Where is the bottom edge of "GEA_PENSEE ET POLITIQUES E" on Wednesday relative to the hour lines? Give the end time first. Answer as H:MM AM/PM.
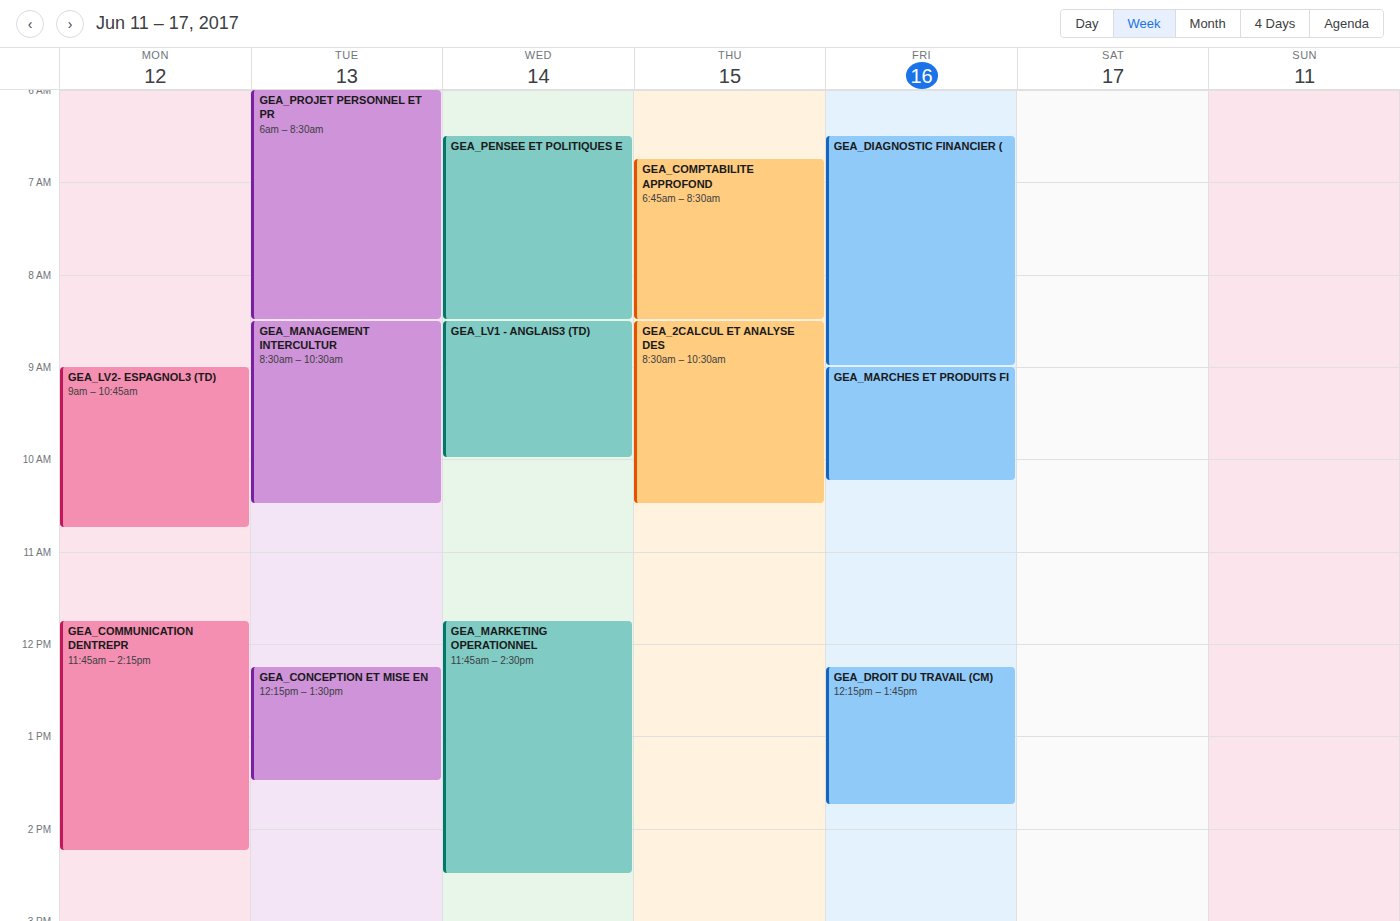
8:30 AM -- halfway between the 8 AM and 9 AM lines.